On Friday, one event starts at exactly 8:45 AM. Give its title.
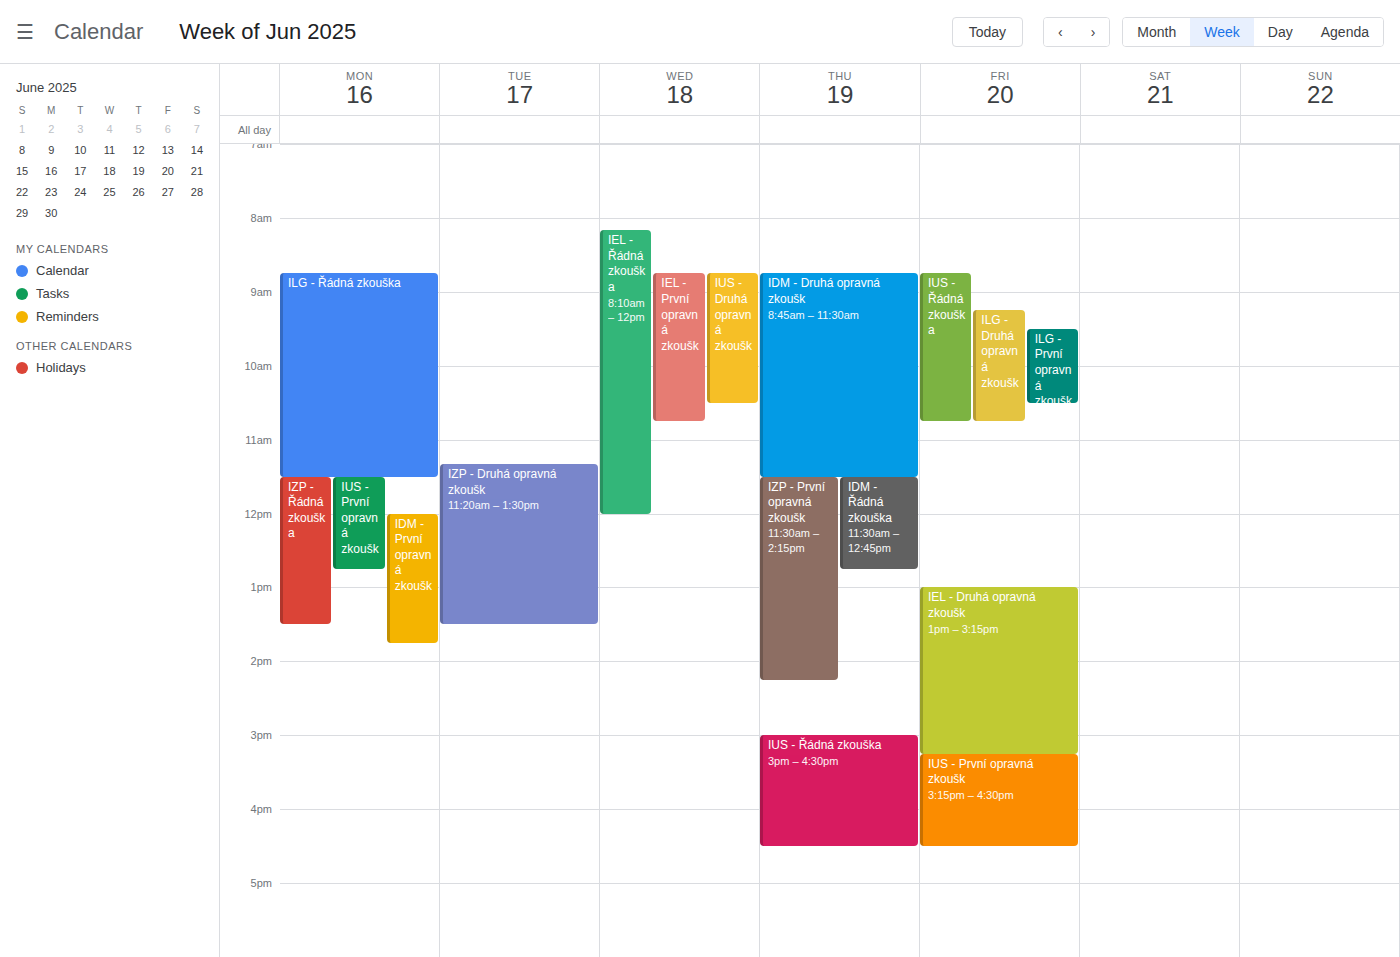
"IUS - Řádná zkouška"